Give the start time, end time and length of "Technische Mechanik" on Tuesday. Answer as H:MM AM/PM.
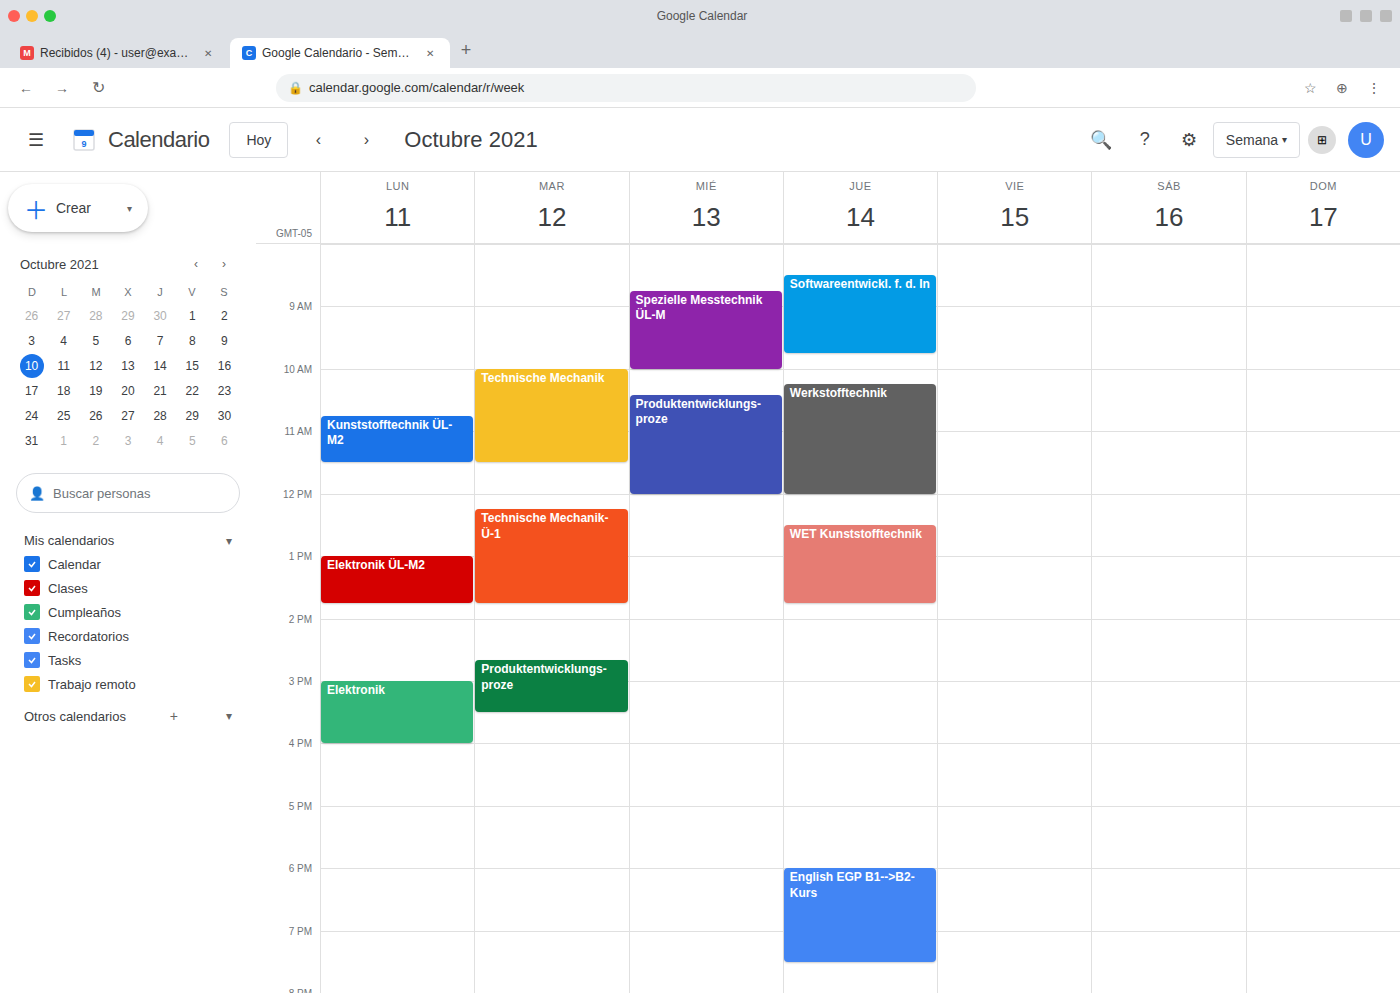
10:00 AM to 11:30 AM, 1 hour 30 minutes